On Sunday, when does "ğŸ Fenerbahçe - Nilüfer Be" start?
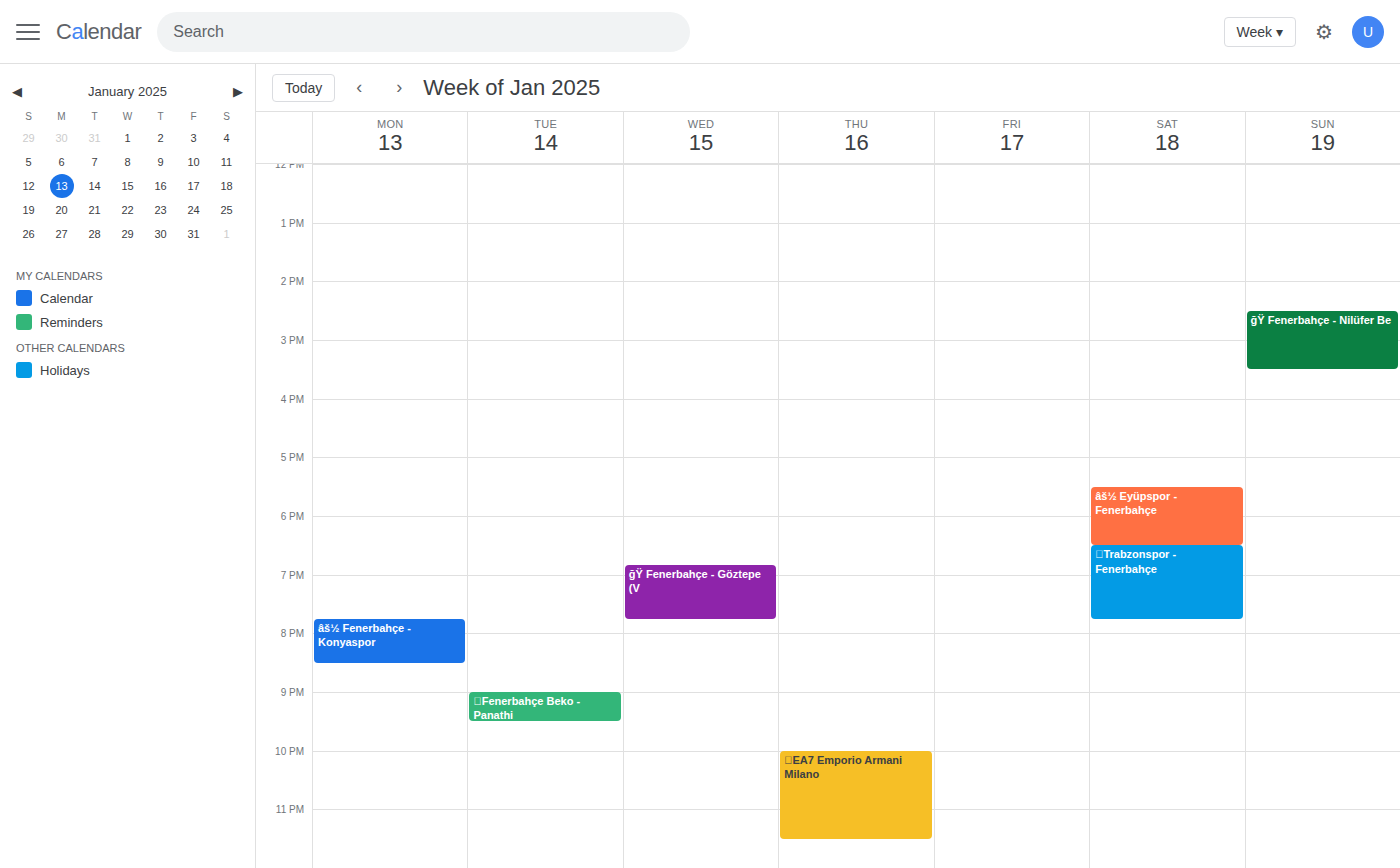
2:30 PM